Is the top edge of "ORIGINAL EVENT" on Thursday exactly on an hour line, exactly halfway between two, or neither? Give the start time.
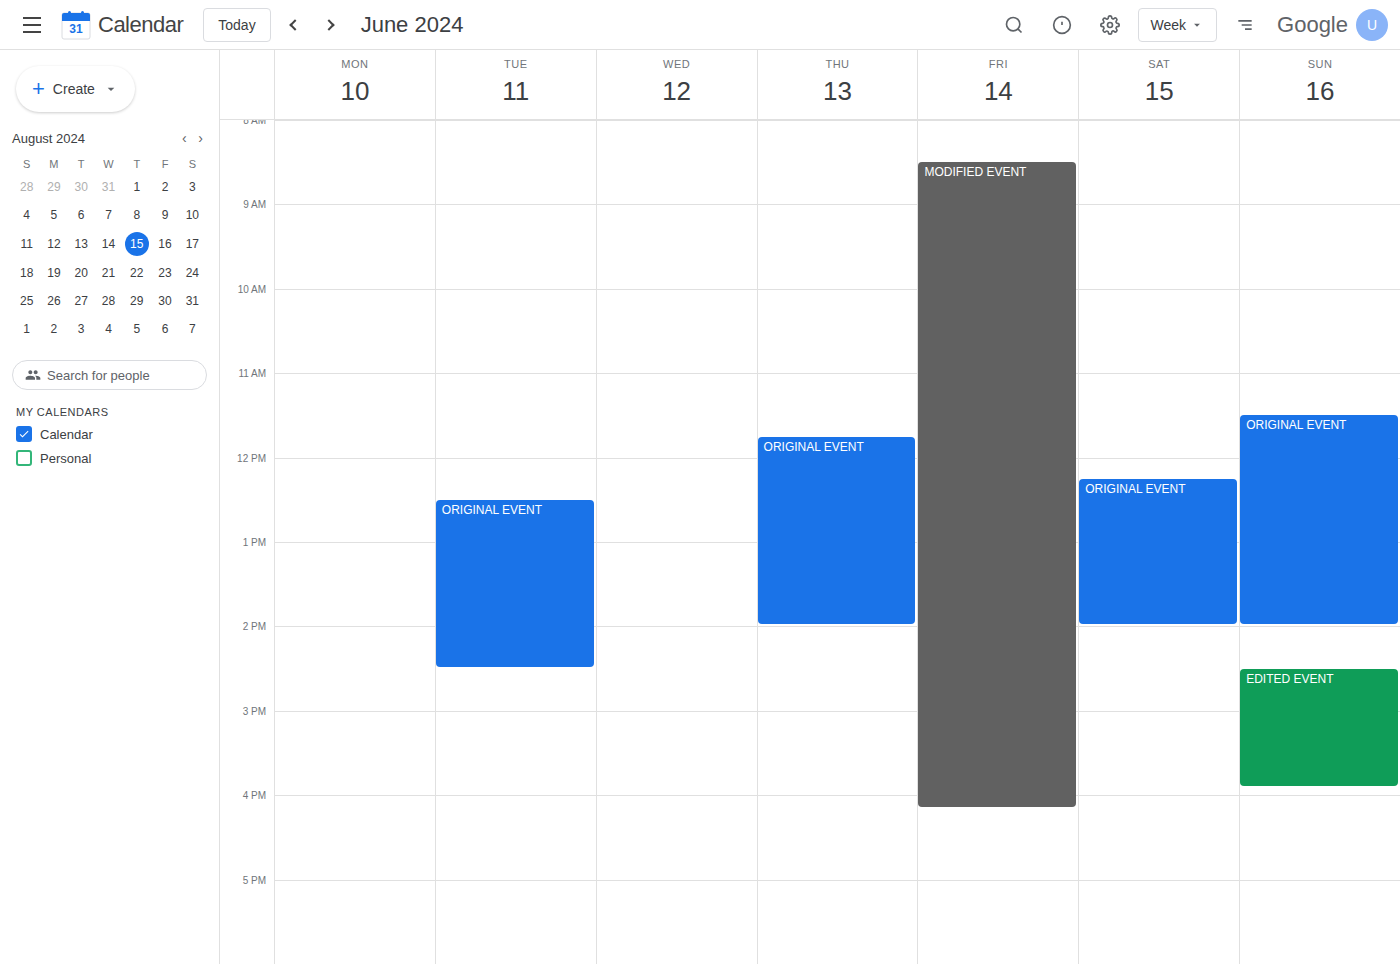
11:45 AM -- neither: three quarters of the way from the 11 AM line to the 12 PM line.